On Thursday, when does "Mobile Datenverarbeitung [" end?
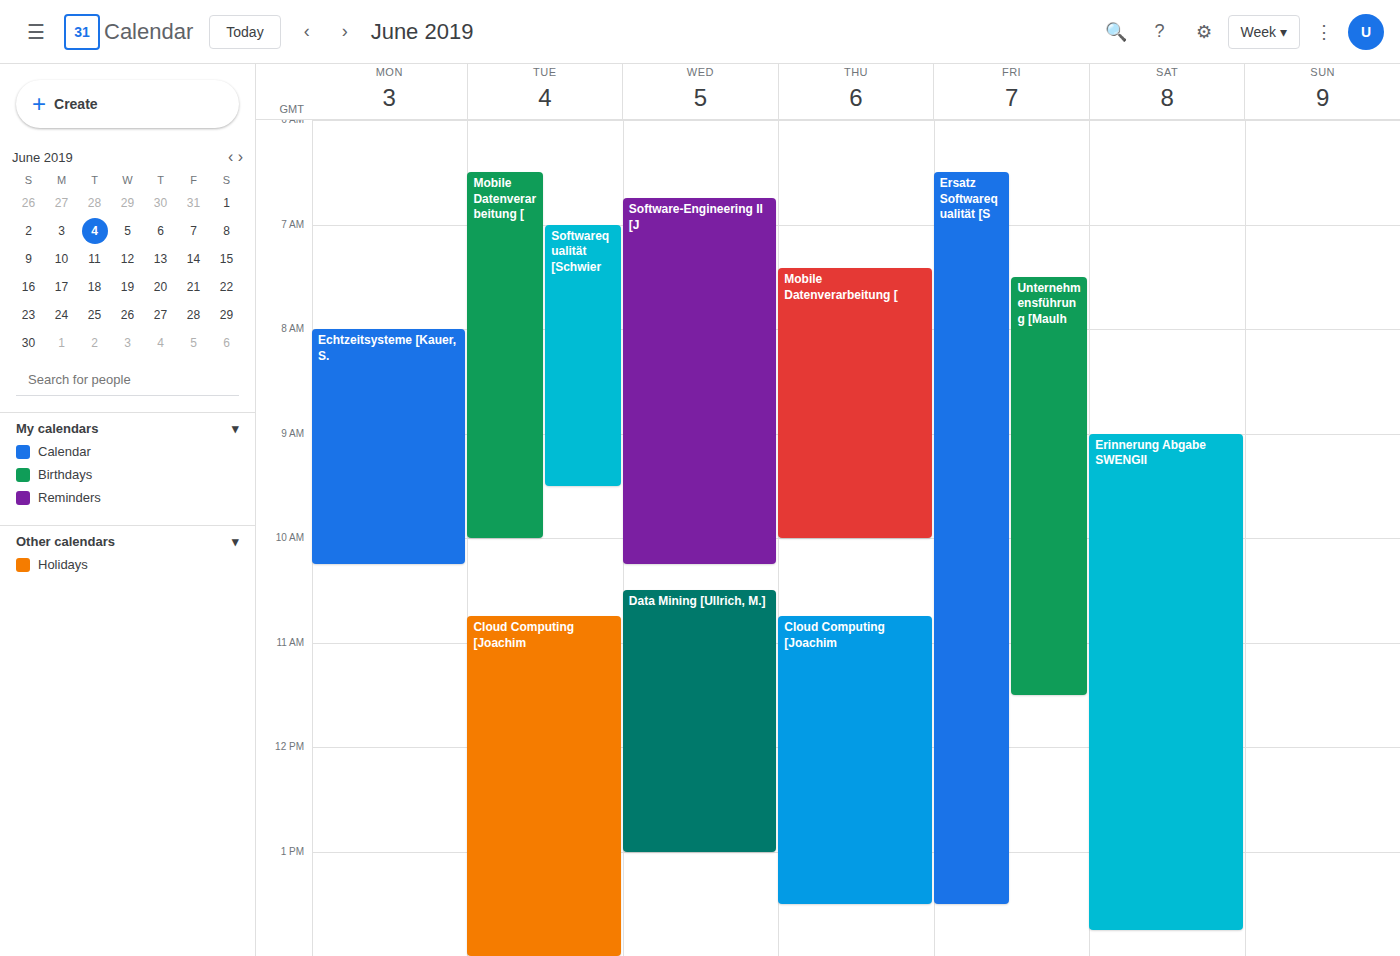
10:00 AM